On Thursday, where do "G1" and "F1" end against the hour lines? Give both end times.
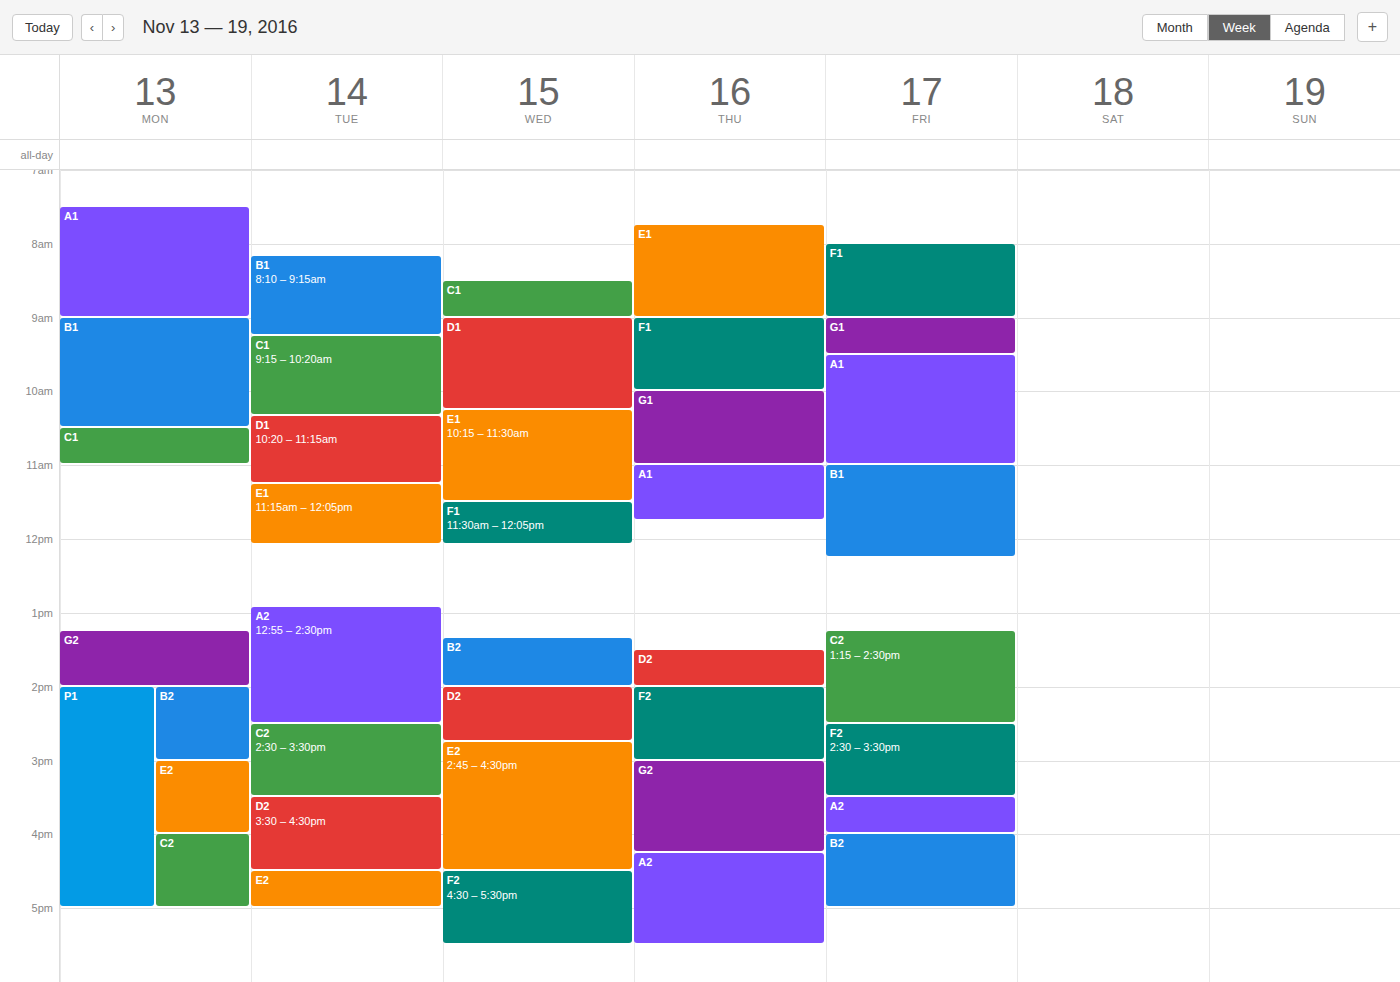
"G1": 11:00 AM, exactly on the 11 AM line. "F1": 10:00 AM, exactly on the 10 AM line.